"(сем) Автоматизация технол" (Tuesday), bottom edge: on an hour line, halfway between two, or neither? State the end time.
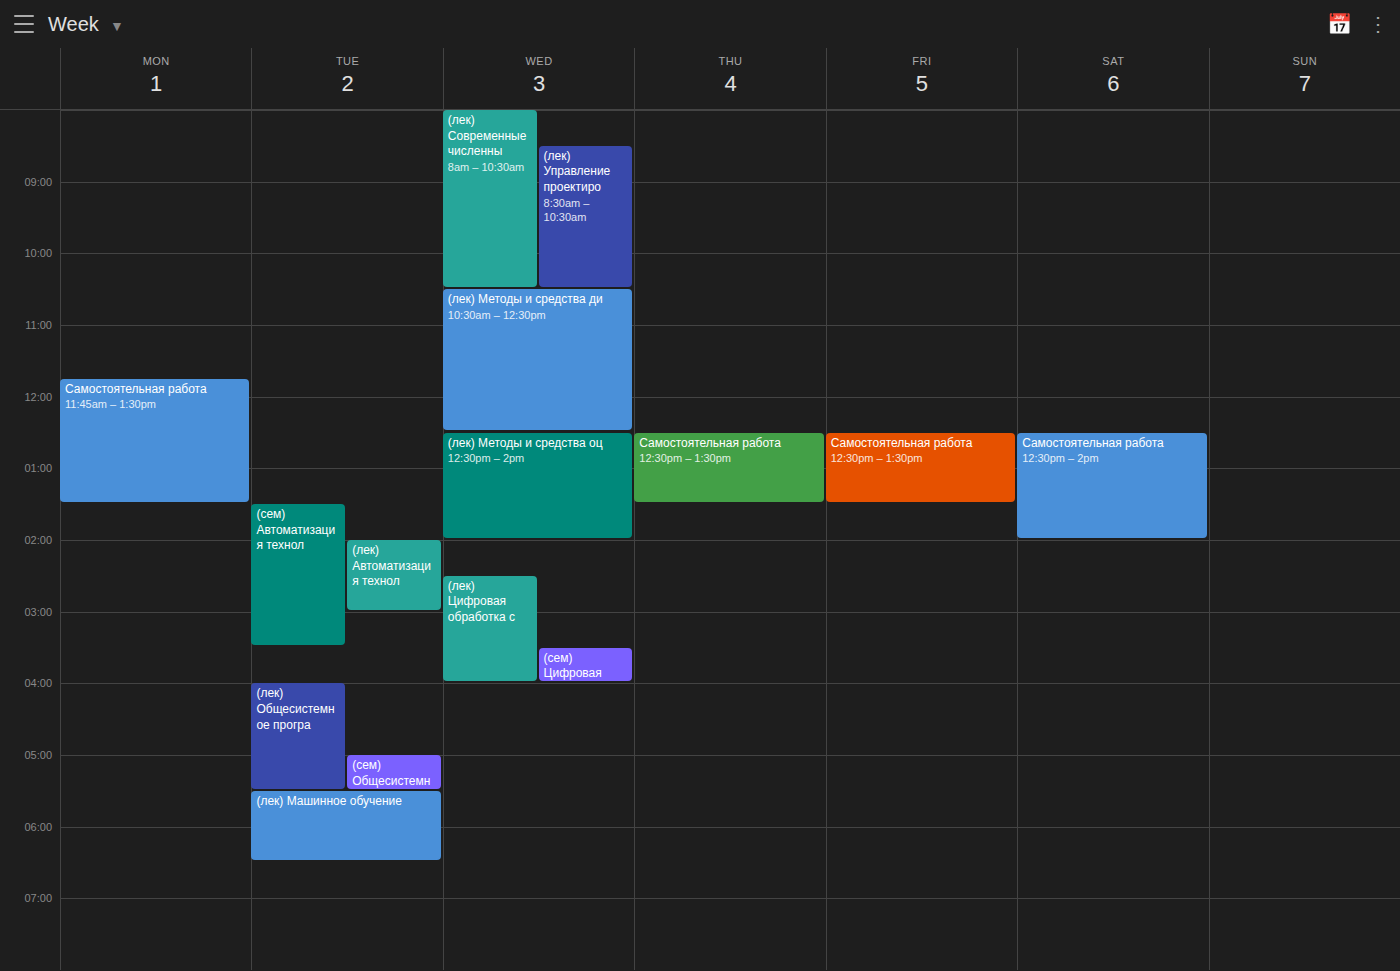
3:30 PM -- halfway between the 3 PM and 4 PM lines.